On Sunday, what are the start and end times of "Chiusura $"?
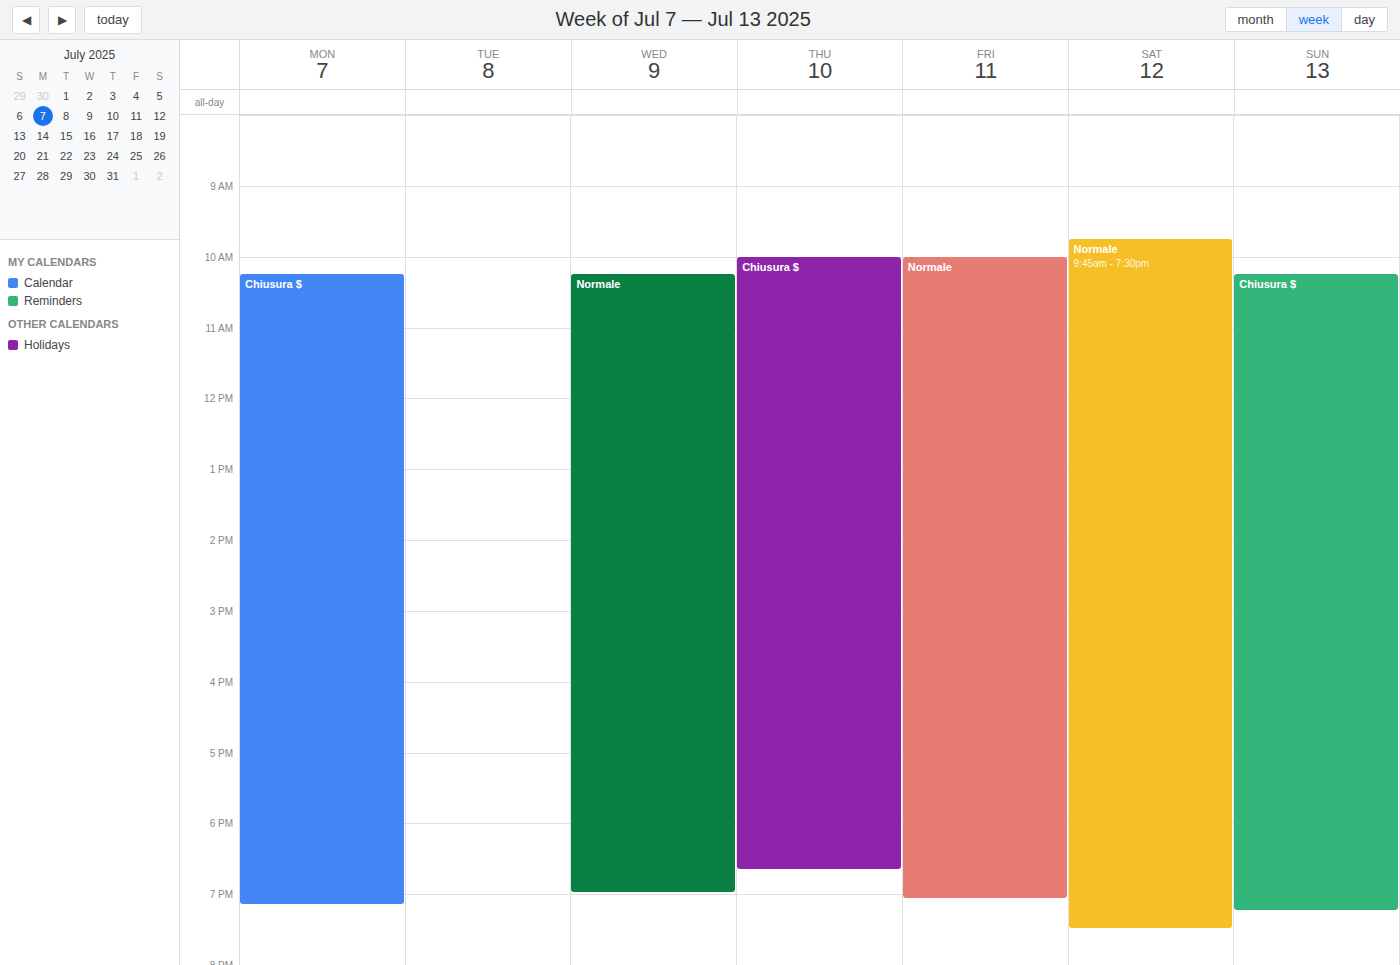
10:15 AM to 7:15 PM